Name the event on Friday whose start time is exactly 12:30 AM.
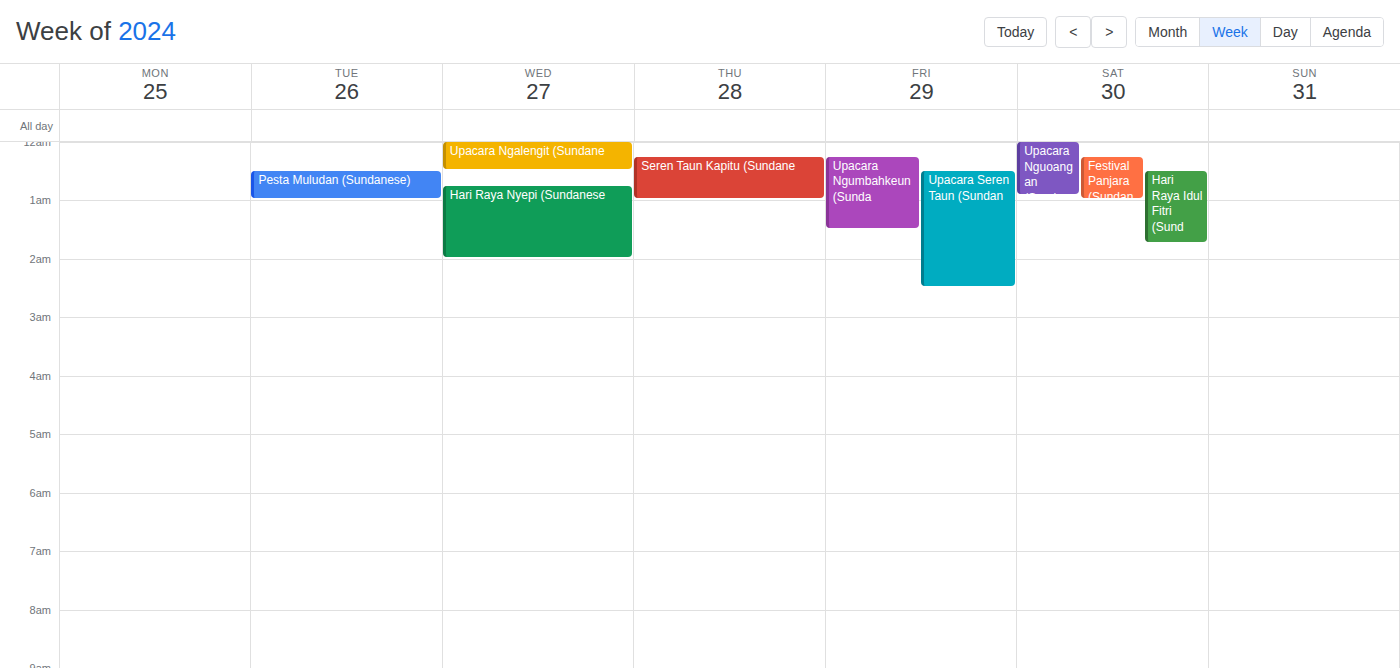
"Upacara Seren Taun (Sundan"